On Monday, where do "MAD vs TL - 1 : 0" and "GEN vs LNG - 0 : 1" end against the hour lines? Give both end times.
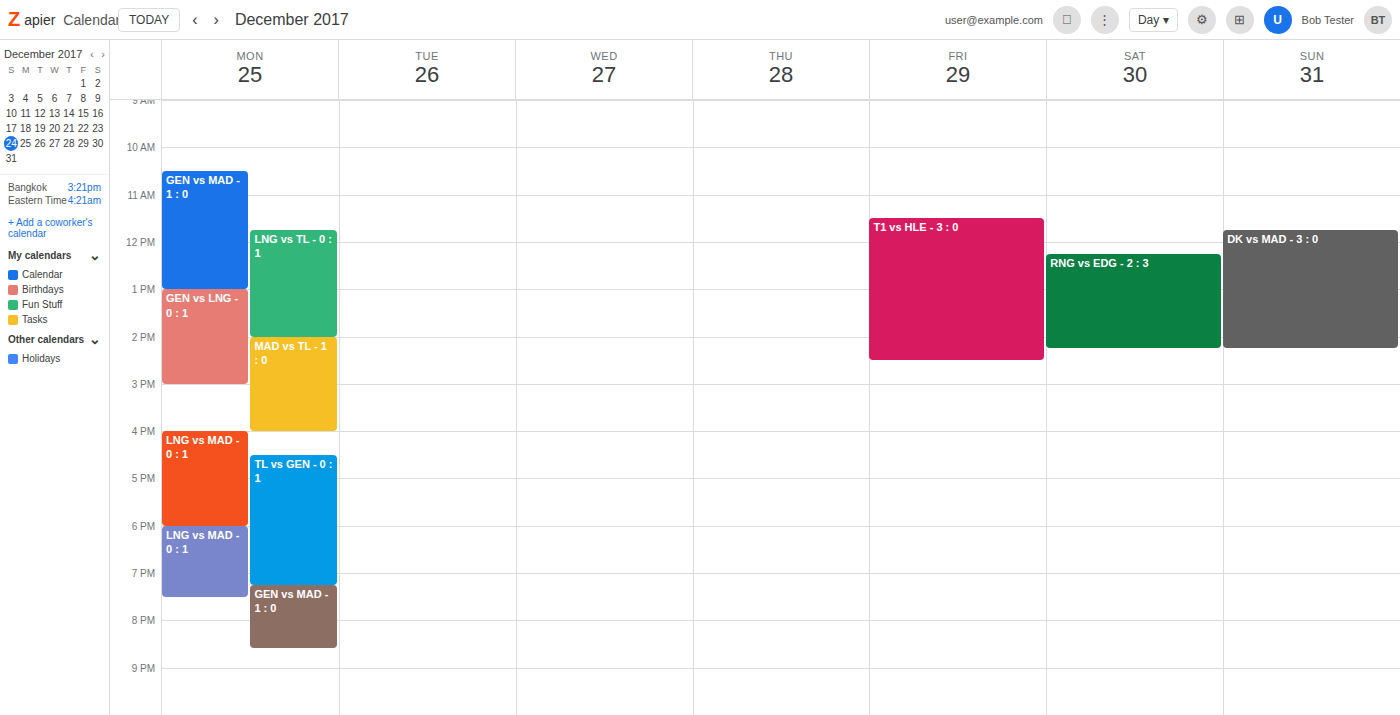
"MAD vs TL - 1 : 0": 4:00 PM, exactly on the 4 PM line. "GEN vs LNG - 0 : 1": 3:00 PM, exactly on the 3 PM line.